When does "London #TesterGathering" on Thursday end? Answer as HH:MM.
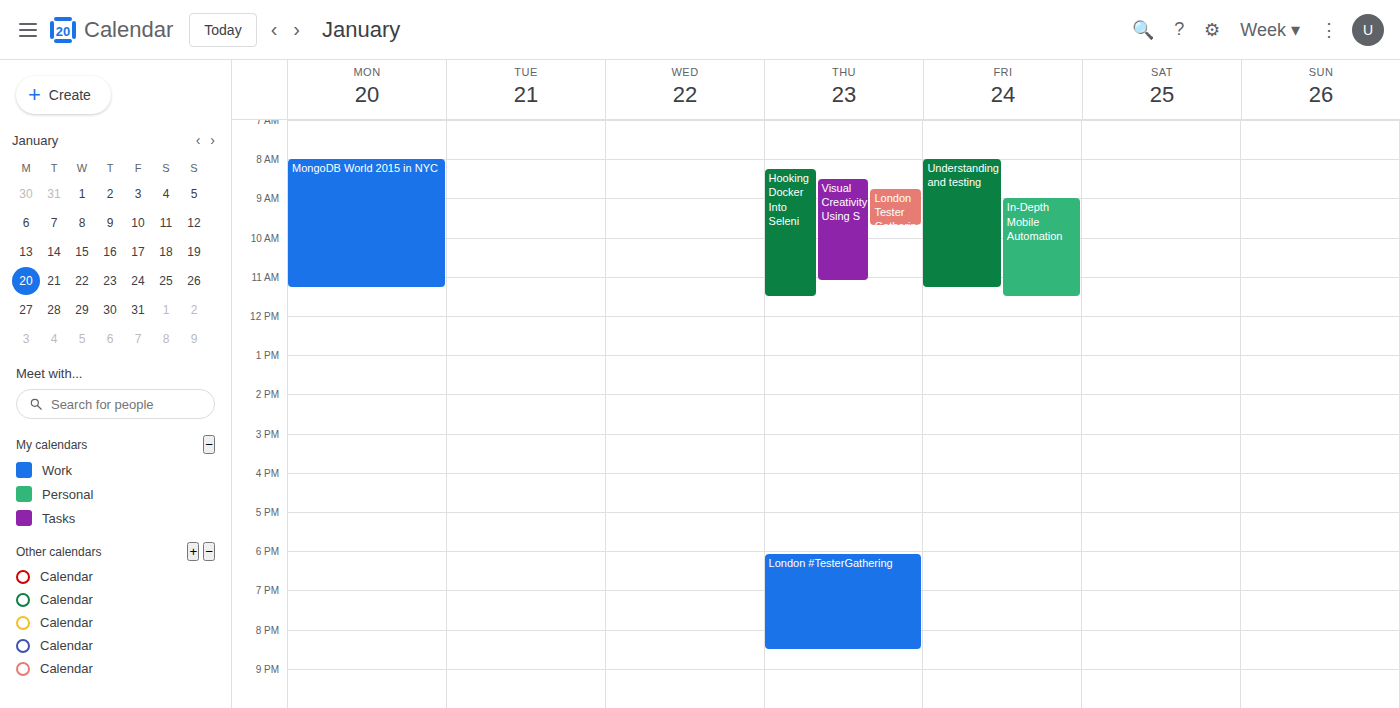
20:30